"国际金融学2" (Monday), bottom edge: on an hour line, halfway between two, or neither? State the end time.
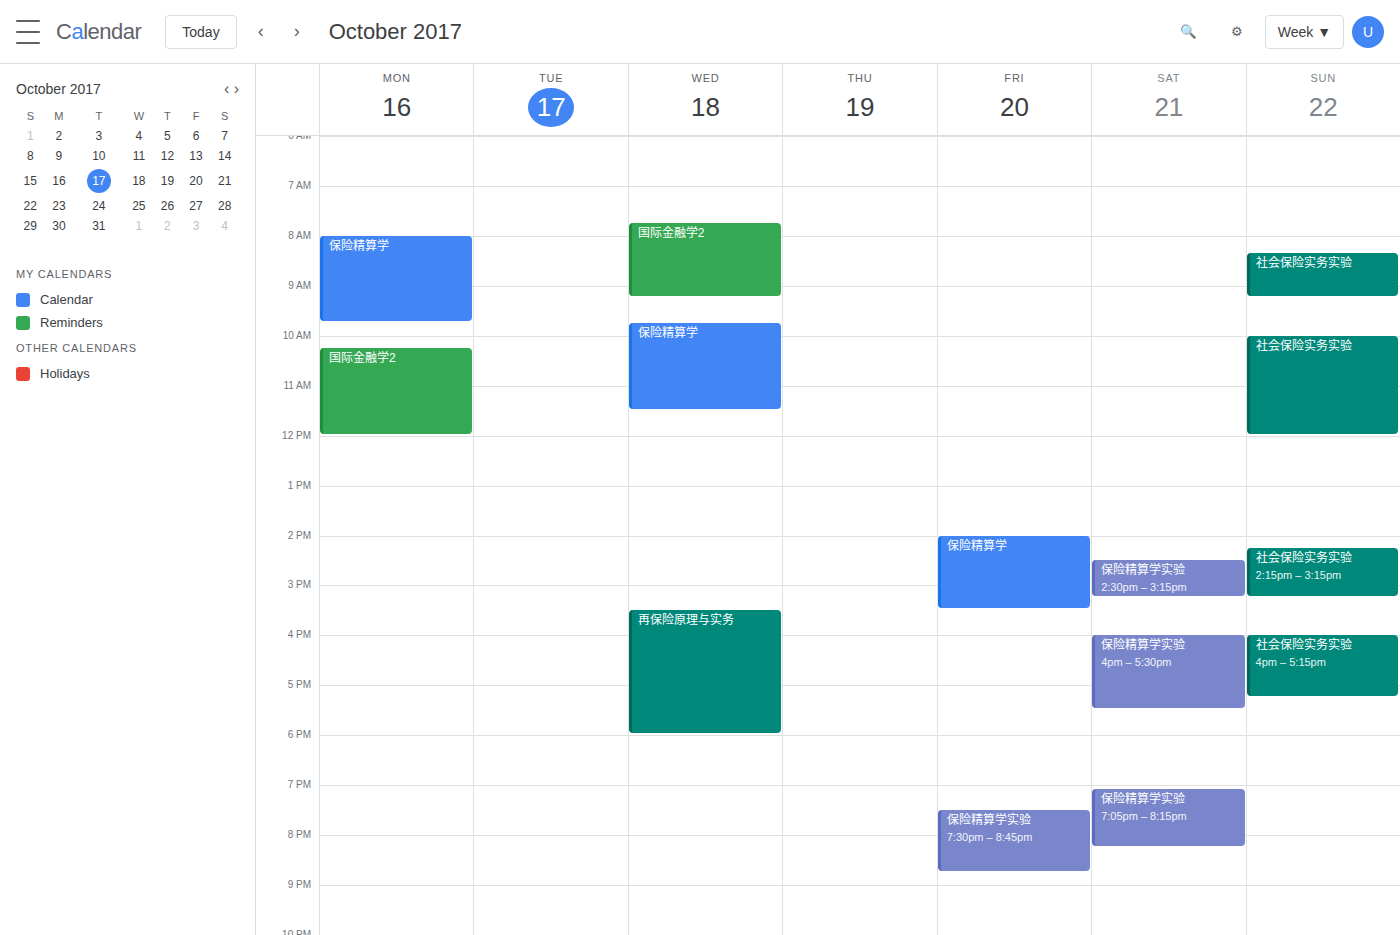
12:00 PM -- exactly on the 12 PM line.